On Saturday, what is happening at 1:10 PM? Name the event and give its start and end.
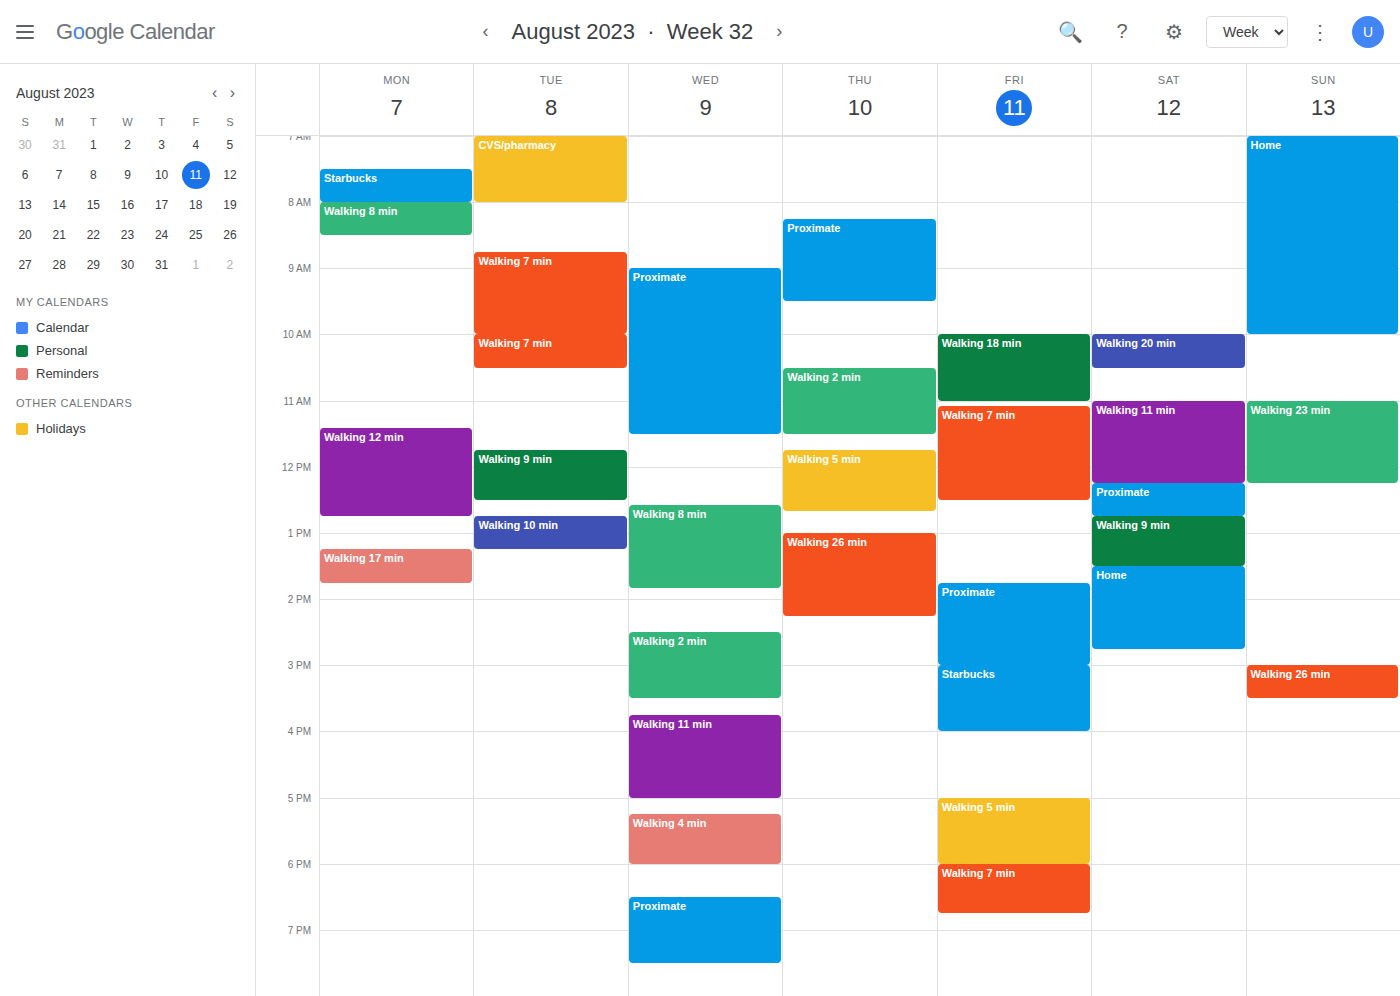
"Walking 9 min", 12:45 PM to 1:30 PM